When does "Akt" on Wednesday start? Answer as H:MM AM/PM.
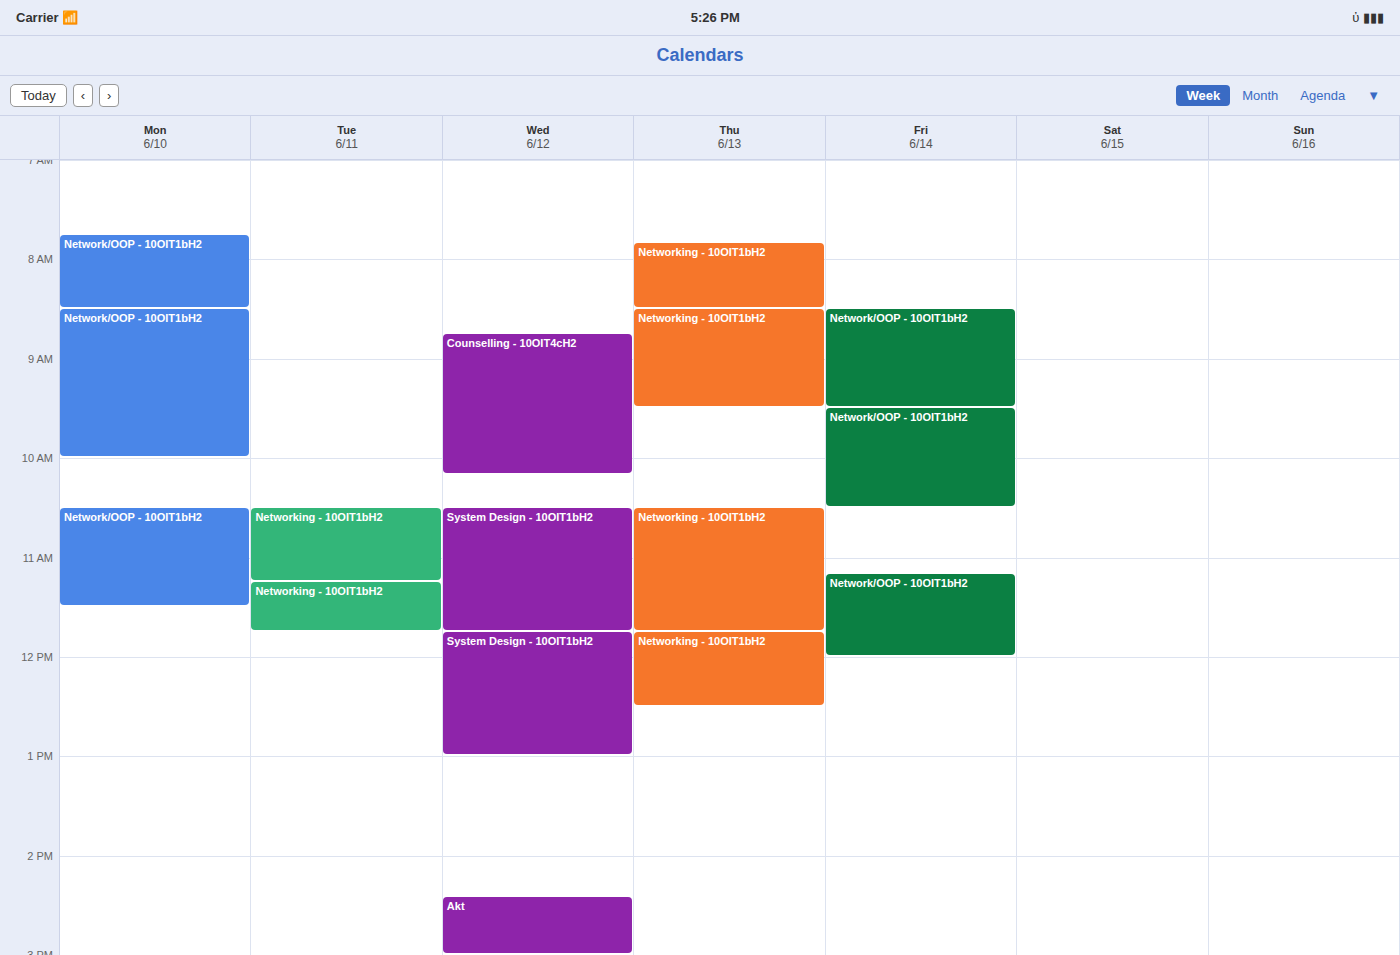
2:25 PM